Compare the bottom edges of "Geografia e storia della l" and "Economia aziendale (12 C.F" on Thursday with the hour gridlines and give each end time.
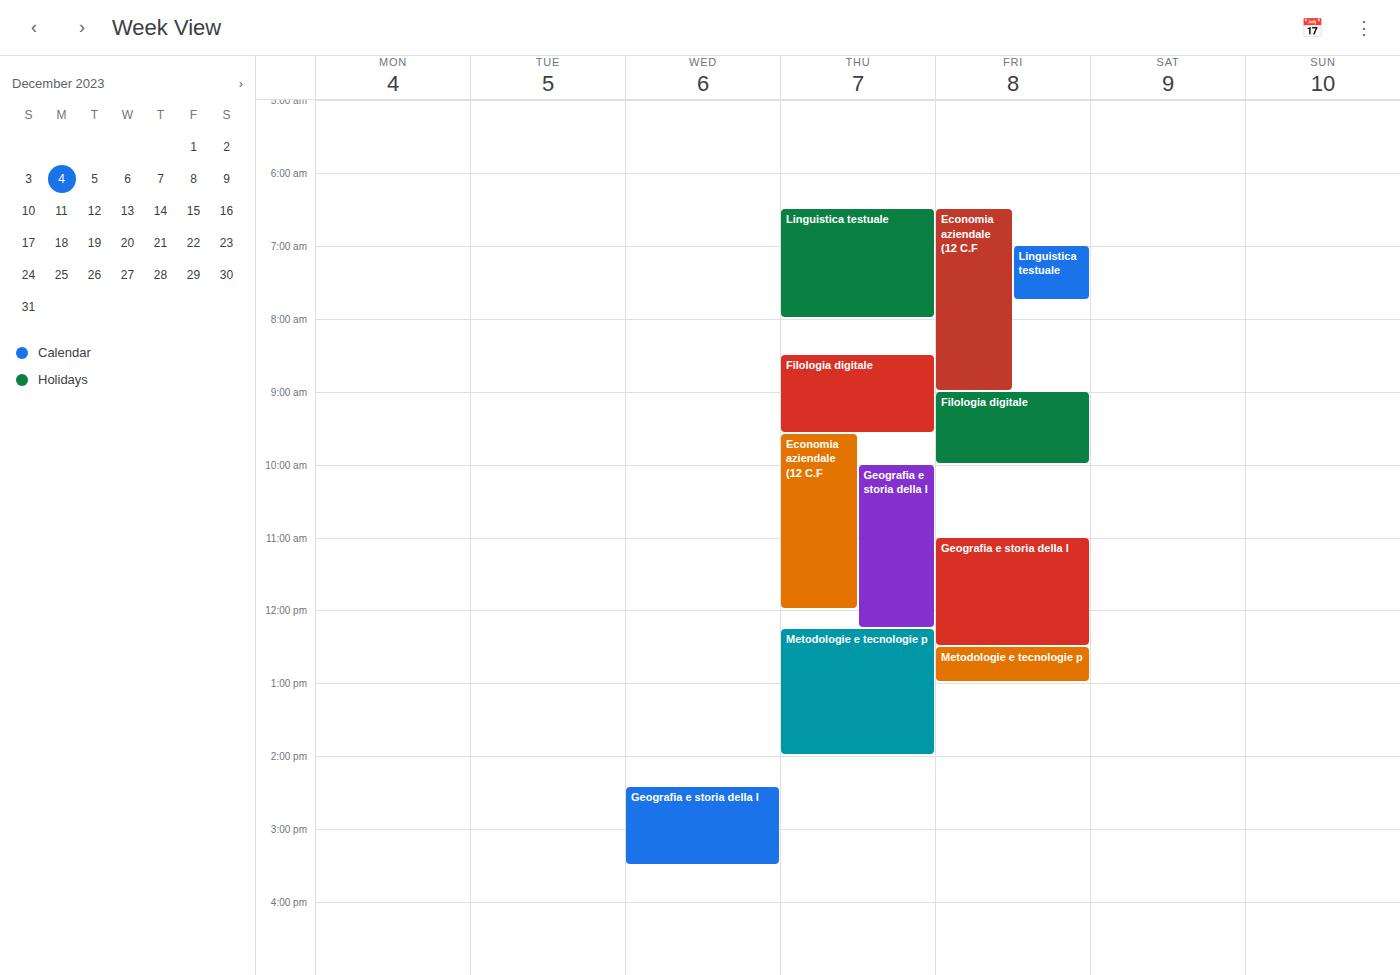
"Geografia e storia della l": 12:15 PM, neither: a quarter of the way from the 12 PM line to the 1 PM line. "Economia aziendale (12 C.F": 12:00 PM, exactly on the 12 PM line.